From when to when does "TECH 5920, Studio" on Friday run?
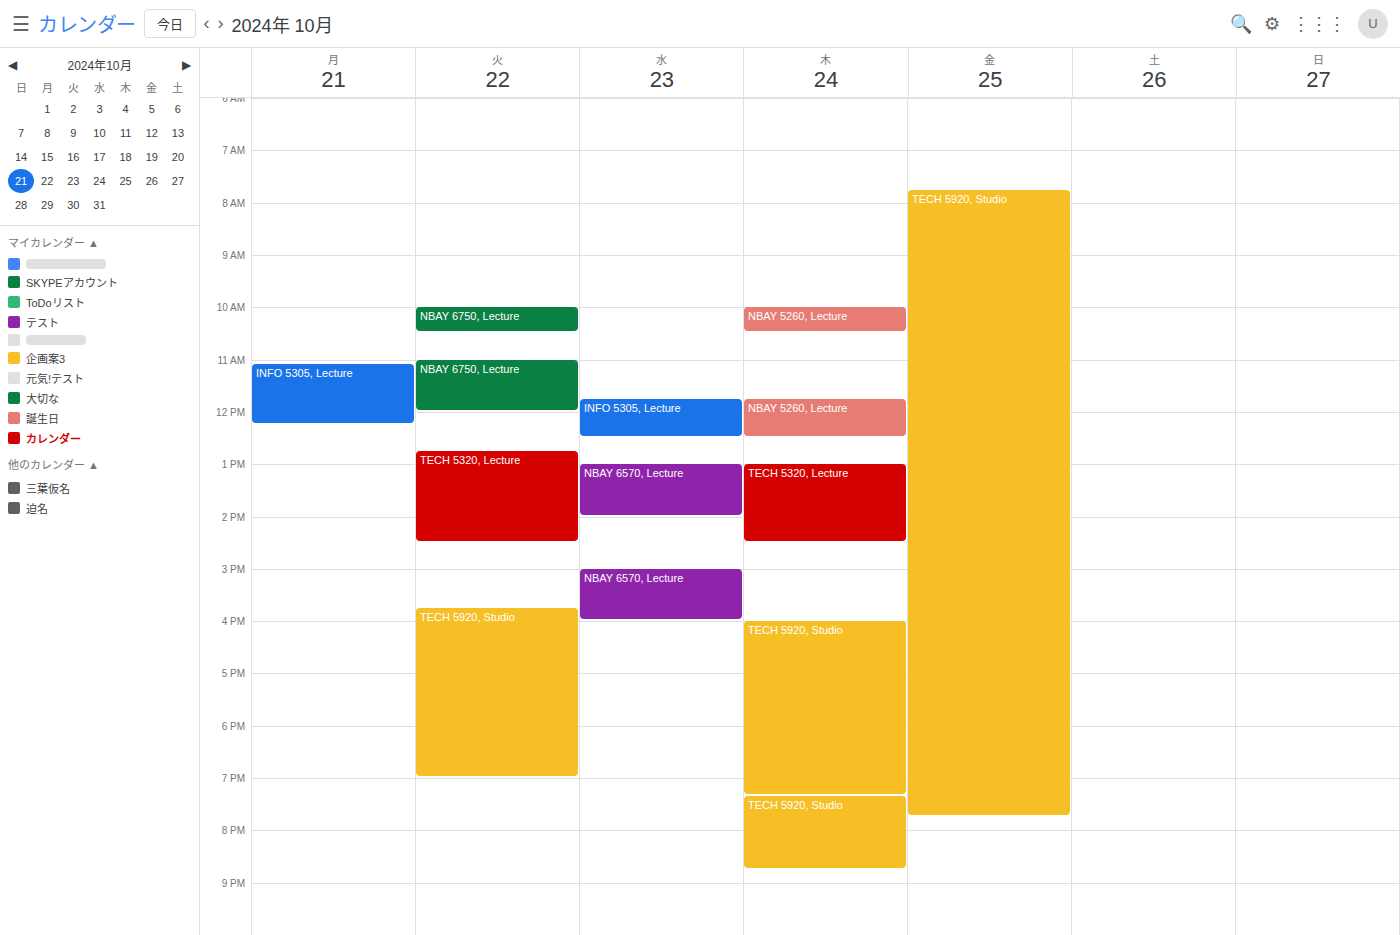
7:45 AM to 7:45 PM